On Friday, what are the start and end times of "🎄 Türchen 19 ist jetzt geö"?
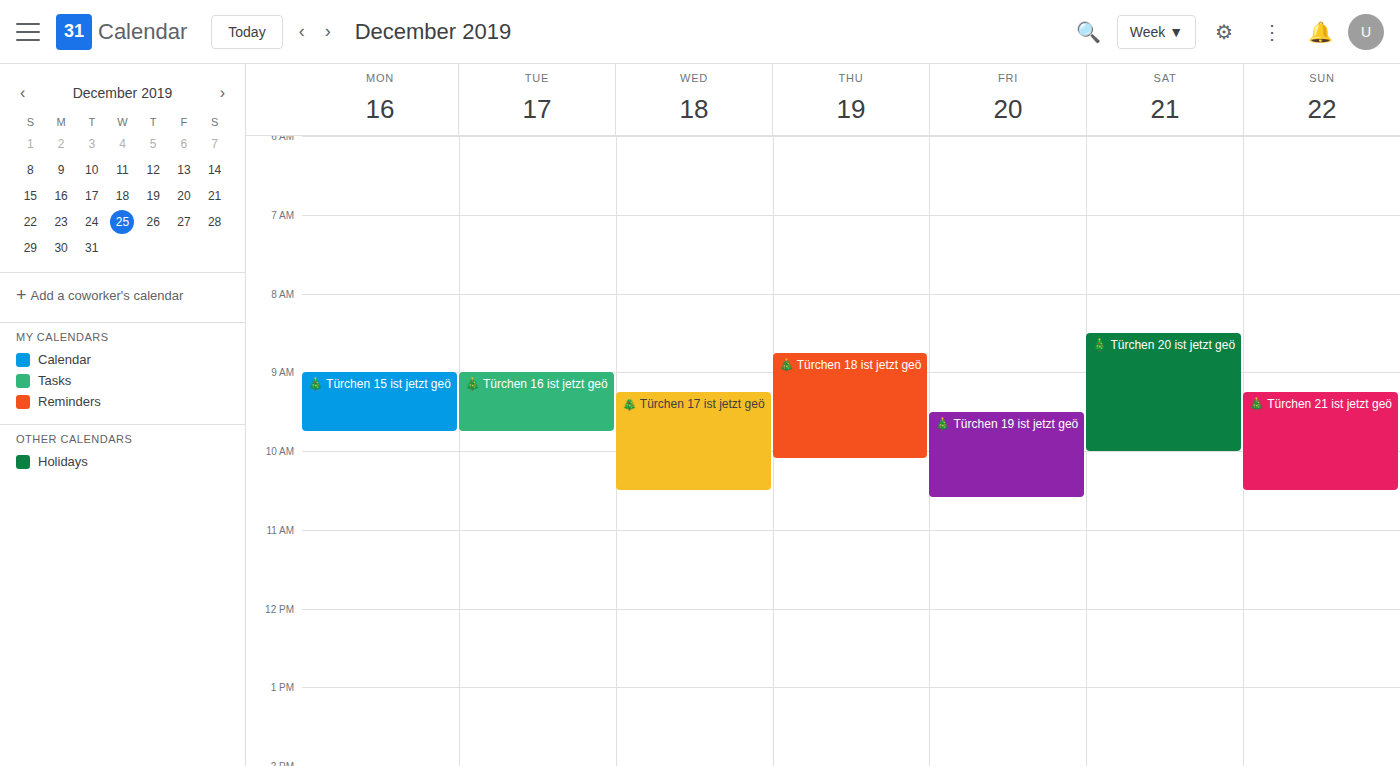
09:30 to 10:35